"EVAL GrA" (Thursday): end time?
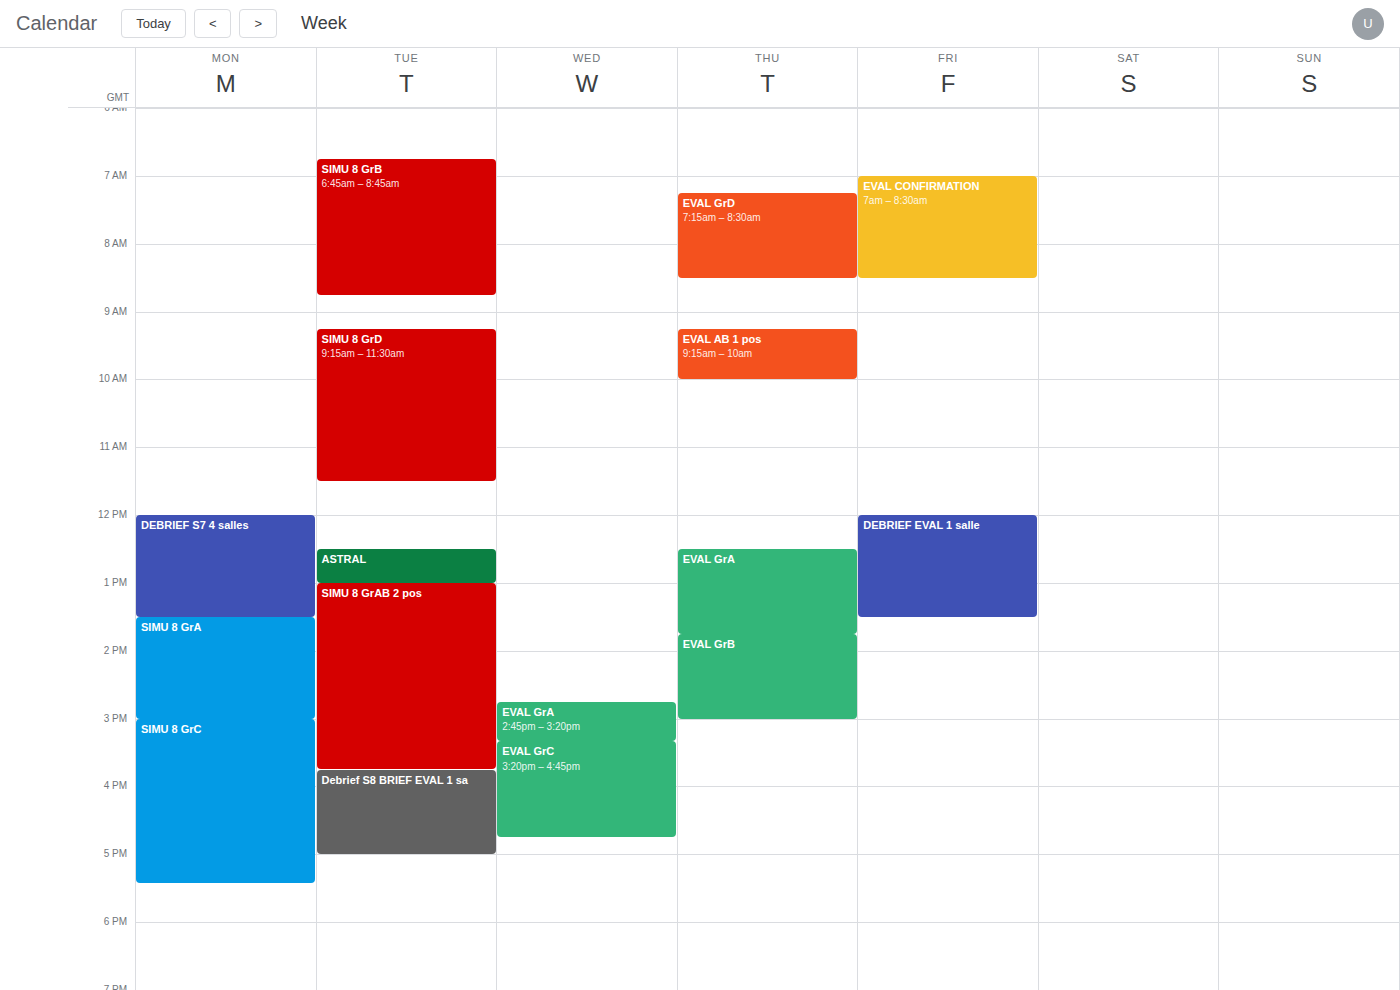
13:45